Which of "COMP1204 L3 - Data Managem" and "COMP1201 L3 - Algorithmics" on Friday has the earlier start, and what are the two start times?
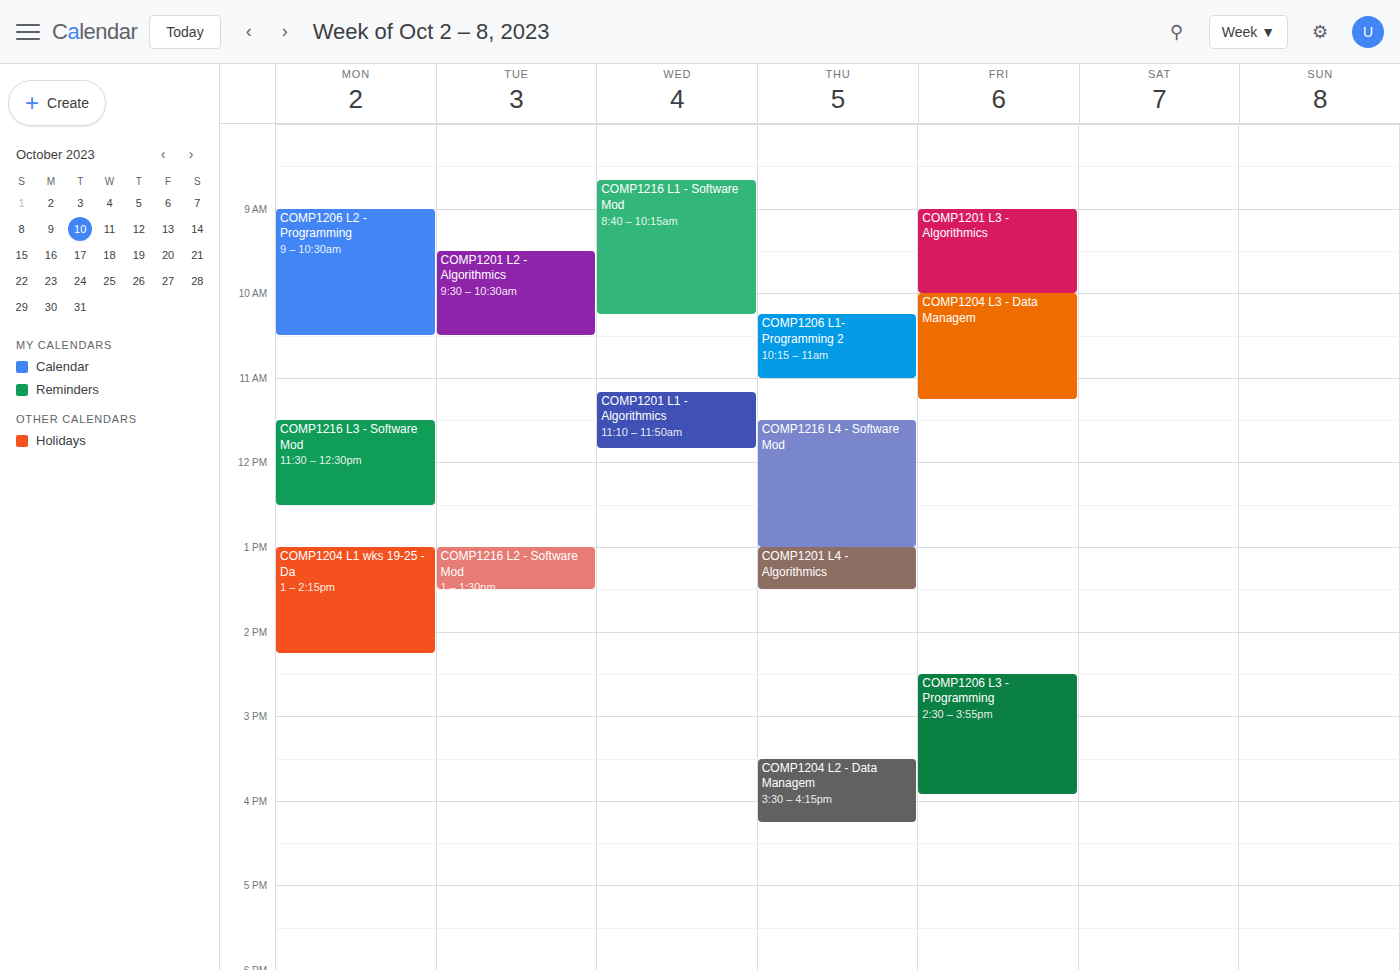
"COMP1201 L3 - Algorithmics" 9:00 AM; "COMP1204 L3 - Data Managem" 10:00 AM.